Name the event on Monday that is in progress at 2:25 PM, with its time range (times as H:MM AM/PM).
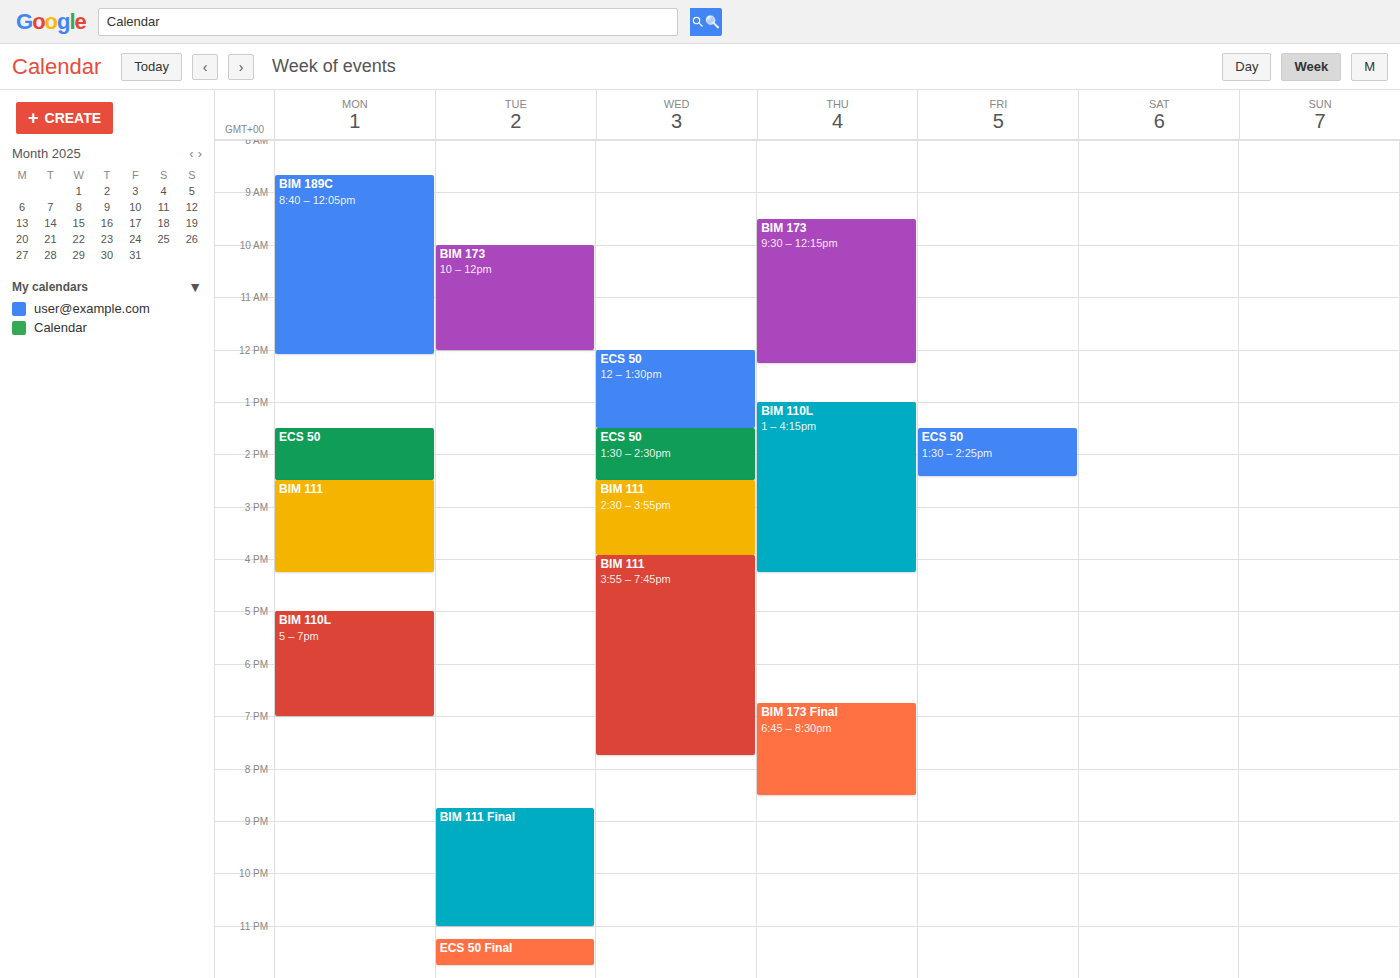
"ECS 50", 1:30 PM to 2:30 PM